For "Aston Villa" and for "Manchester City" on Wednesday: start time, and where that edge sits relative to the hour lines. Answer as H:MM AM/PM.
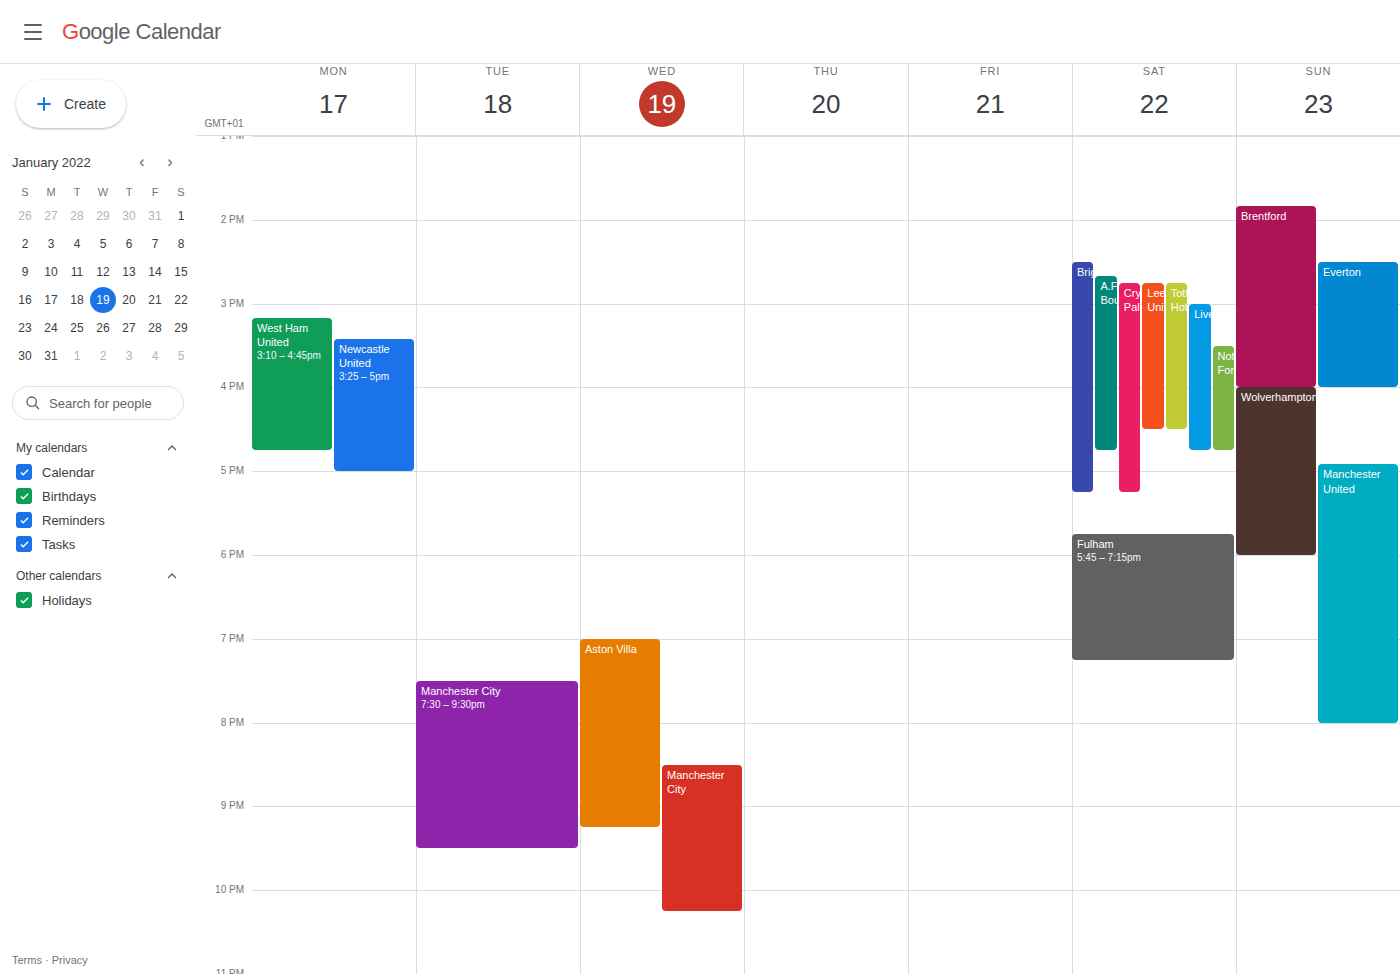
"Aston Villa": 7:00 PM, exactly on the 7 PM line. "Manchester City": 8:30 PM, halfway between the 8 PM and 9 PM lines.